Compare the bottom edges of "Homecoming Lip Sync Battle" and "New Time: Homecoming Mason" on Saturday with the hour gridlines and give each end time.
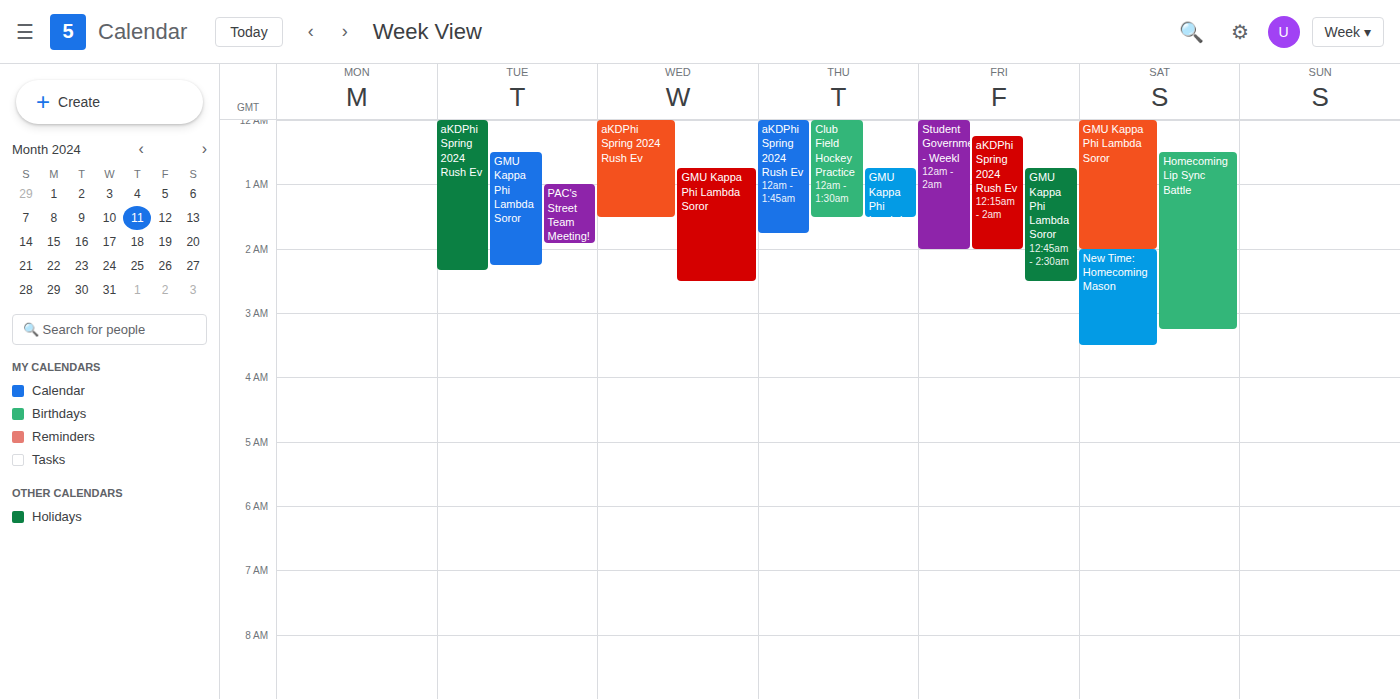
"Homecoming Lip Sync Battle": 3:15 AM, neither: a quarter of the way from the 3 AM line to the 4 AM line. "New Time: Homecoming Mason": 3:30 AM, halfway between the 3 AM and 4 AM lines.